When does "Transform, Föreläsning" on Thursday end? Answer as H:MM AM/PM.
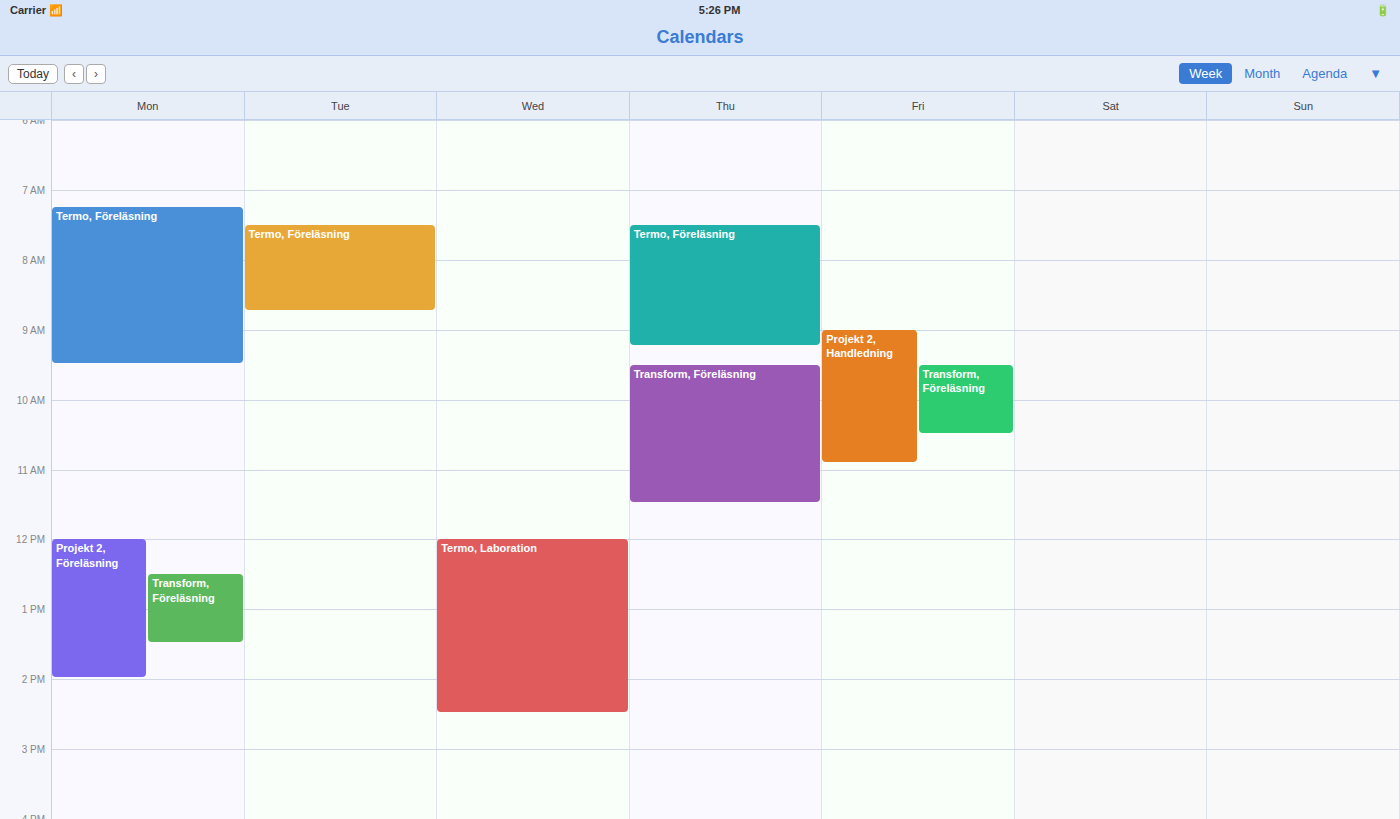
11:30 AM